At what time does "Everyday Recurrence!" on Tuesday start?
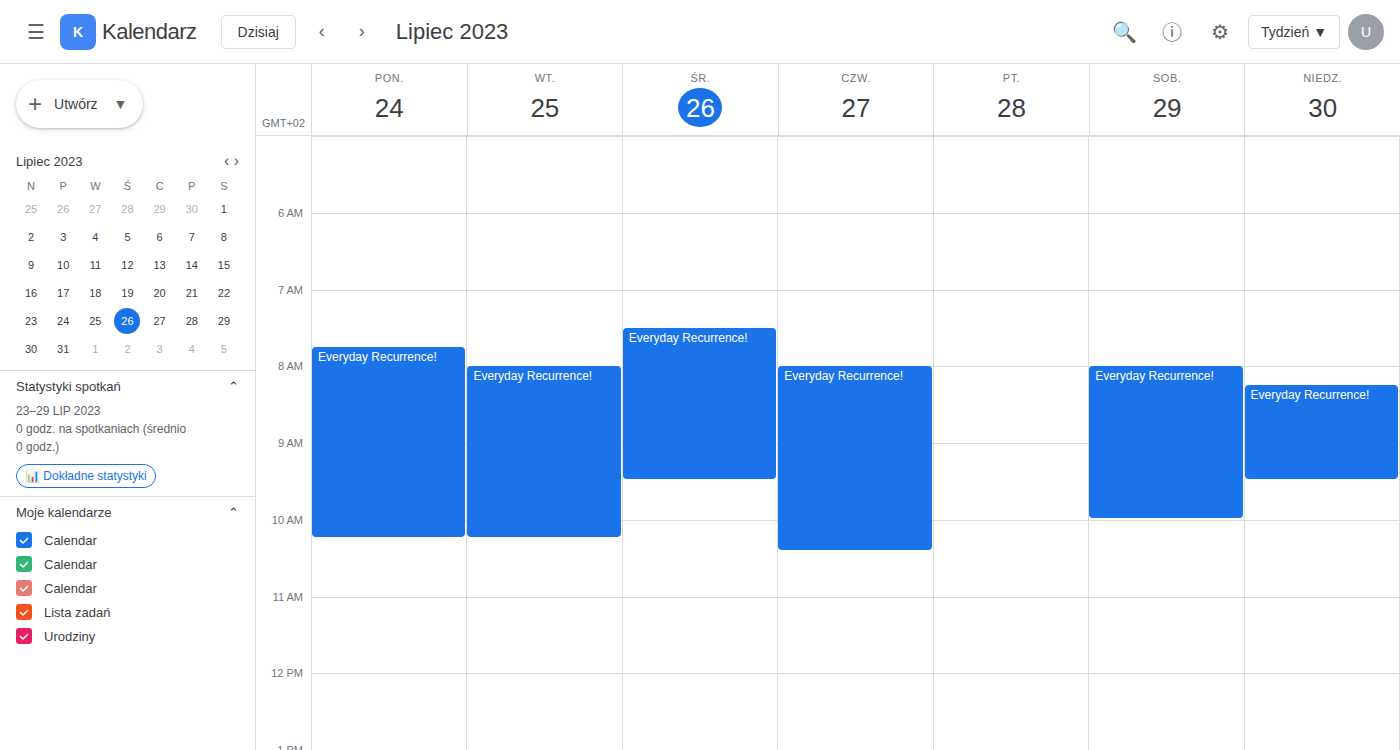
08:00